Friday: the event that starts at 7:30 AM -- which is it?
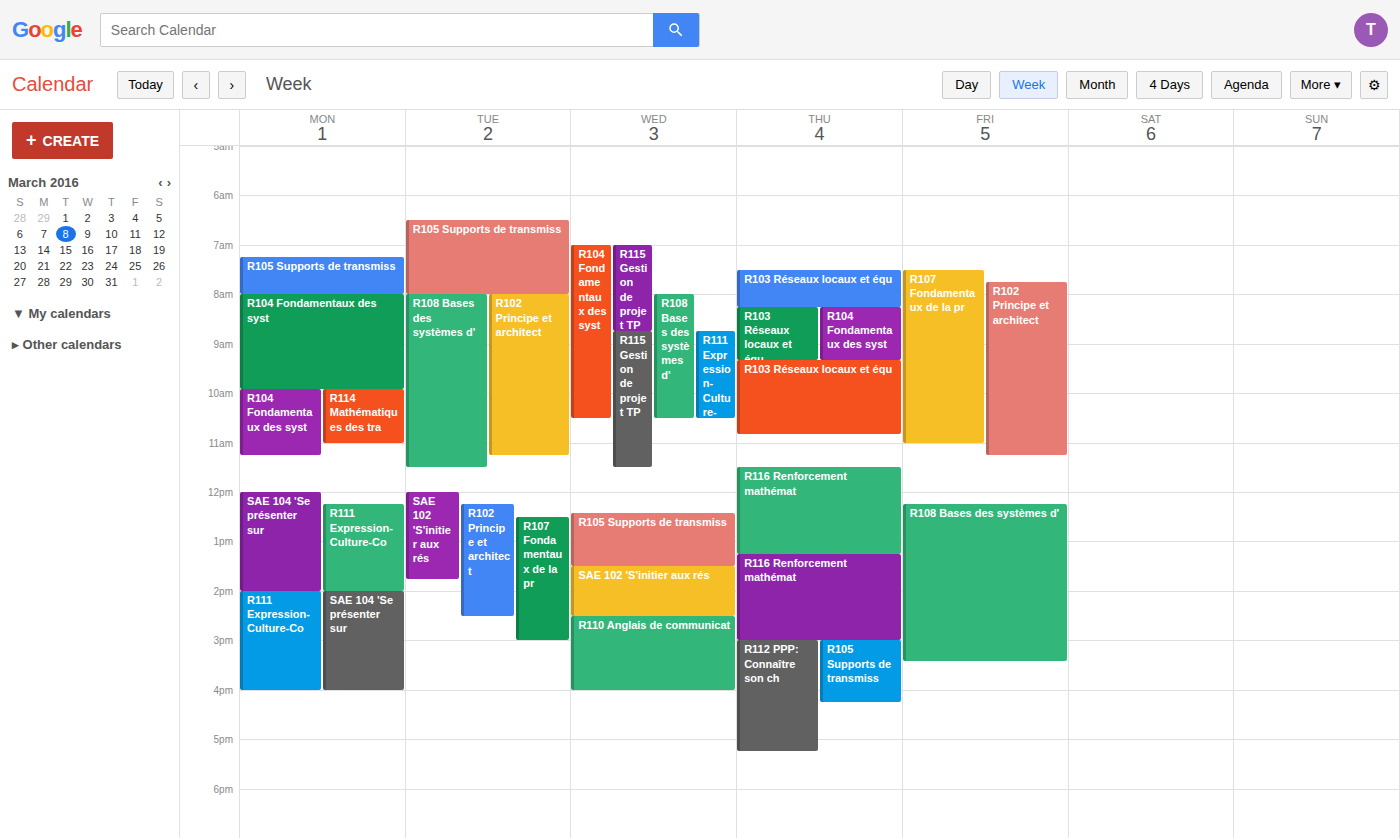
"R107 Fondamentaux de la pr"